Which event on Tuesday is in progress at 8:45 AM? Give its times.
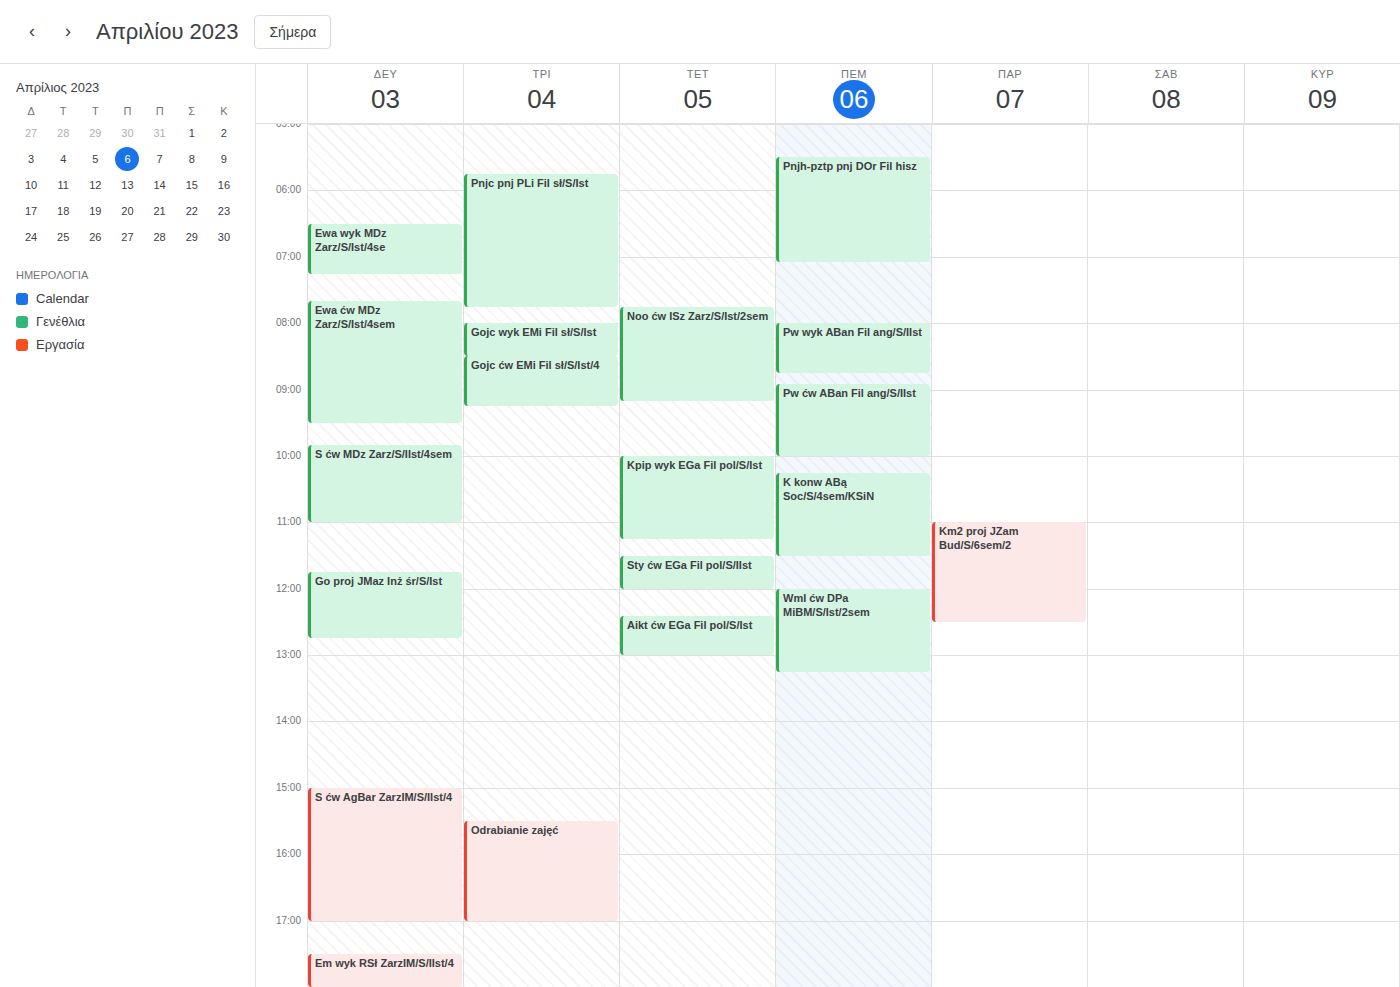
"Gojc ćw EMi Fil sł/S/Ist/4", 8:30 AM to 9:15 AM